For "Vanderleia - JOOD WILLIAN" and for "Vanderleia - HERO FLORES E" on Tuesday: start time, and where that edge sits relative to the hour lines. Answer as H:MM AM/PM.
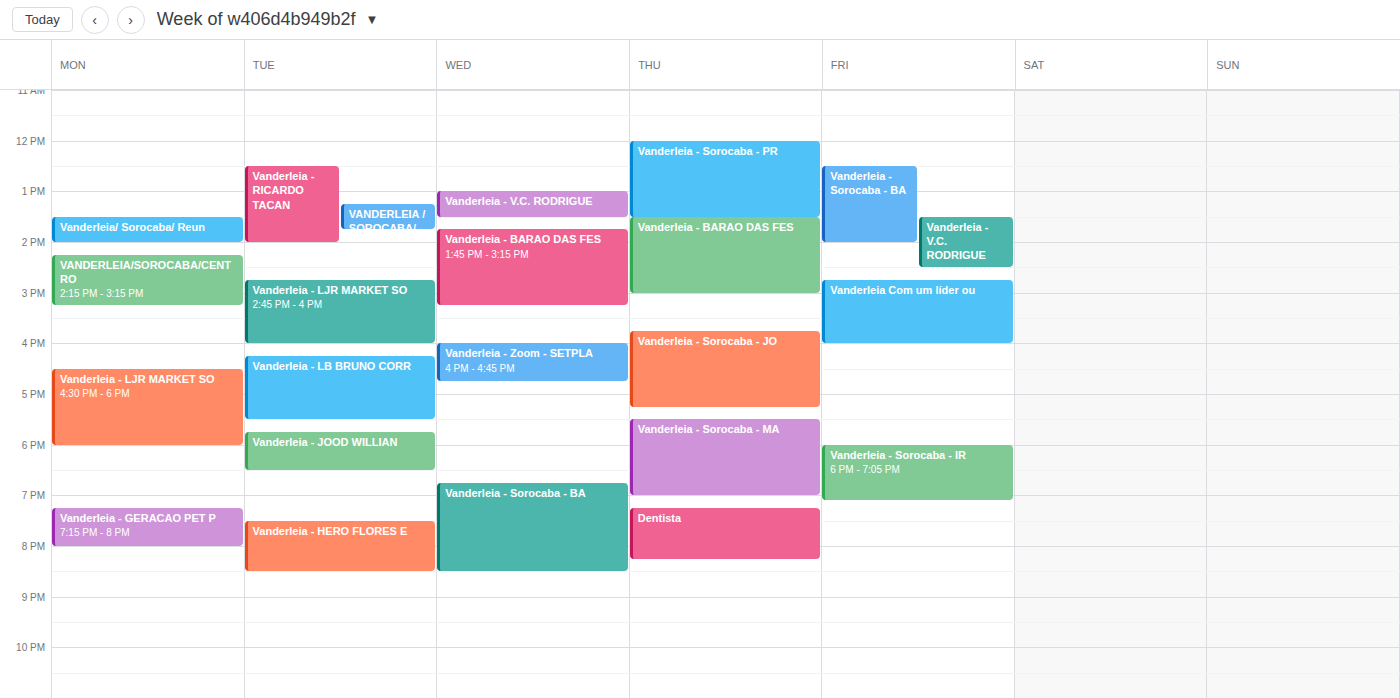
"Vanderleia - JOOD WILLIAN": 5:45 PM, neither: three quarters of the way from the 5 PM line to the 6 PM line. "Vanderleia - HERO FLORES E": 7:30 PM, halfway between the 7 PM and 8 PM lines.